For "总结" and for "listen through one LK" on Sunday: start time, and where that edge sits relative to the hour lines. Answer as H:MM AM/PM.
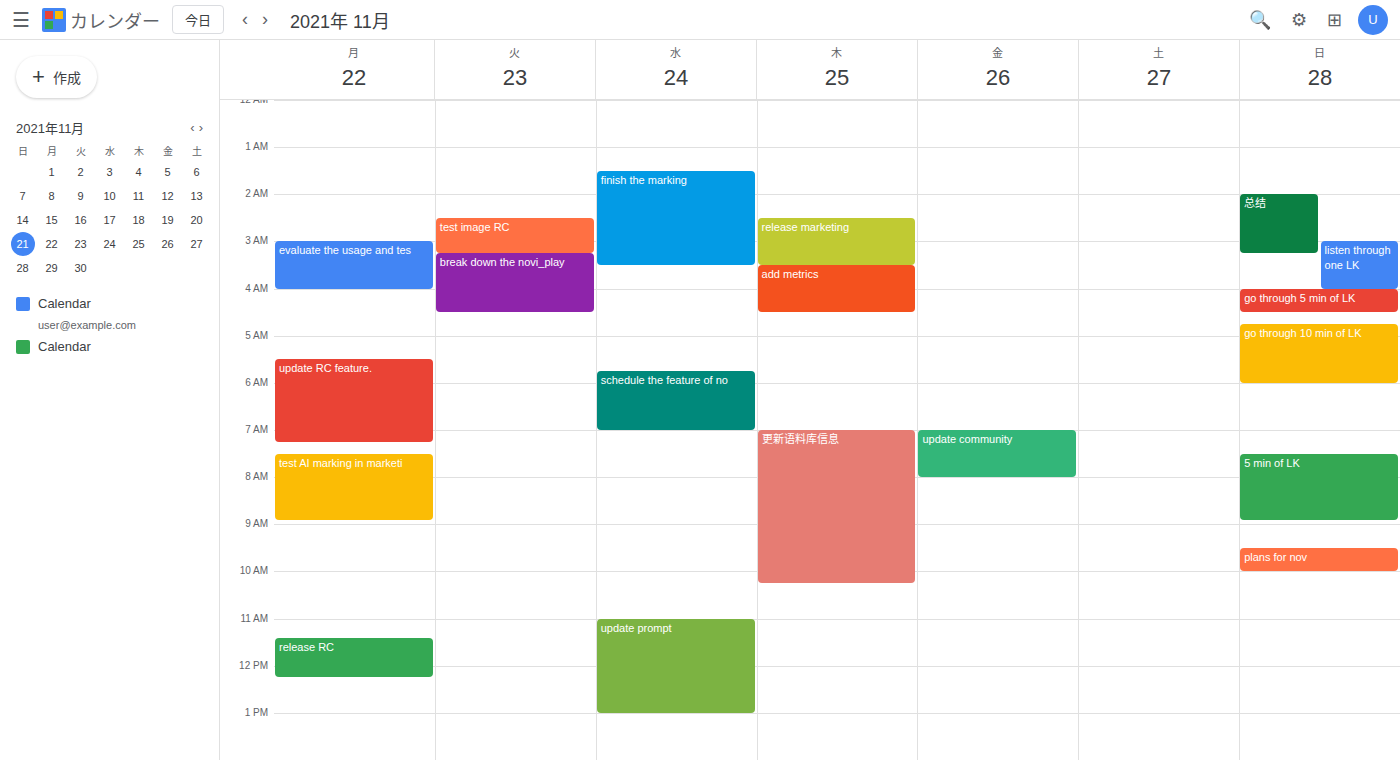
"总结": 2:00 AM, exactly on the 2 AM line. "listen through one LK": 3:00 AM, exactly on the 3 AM line.